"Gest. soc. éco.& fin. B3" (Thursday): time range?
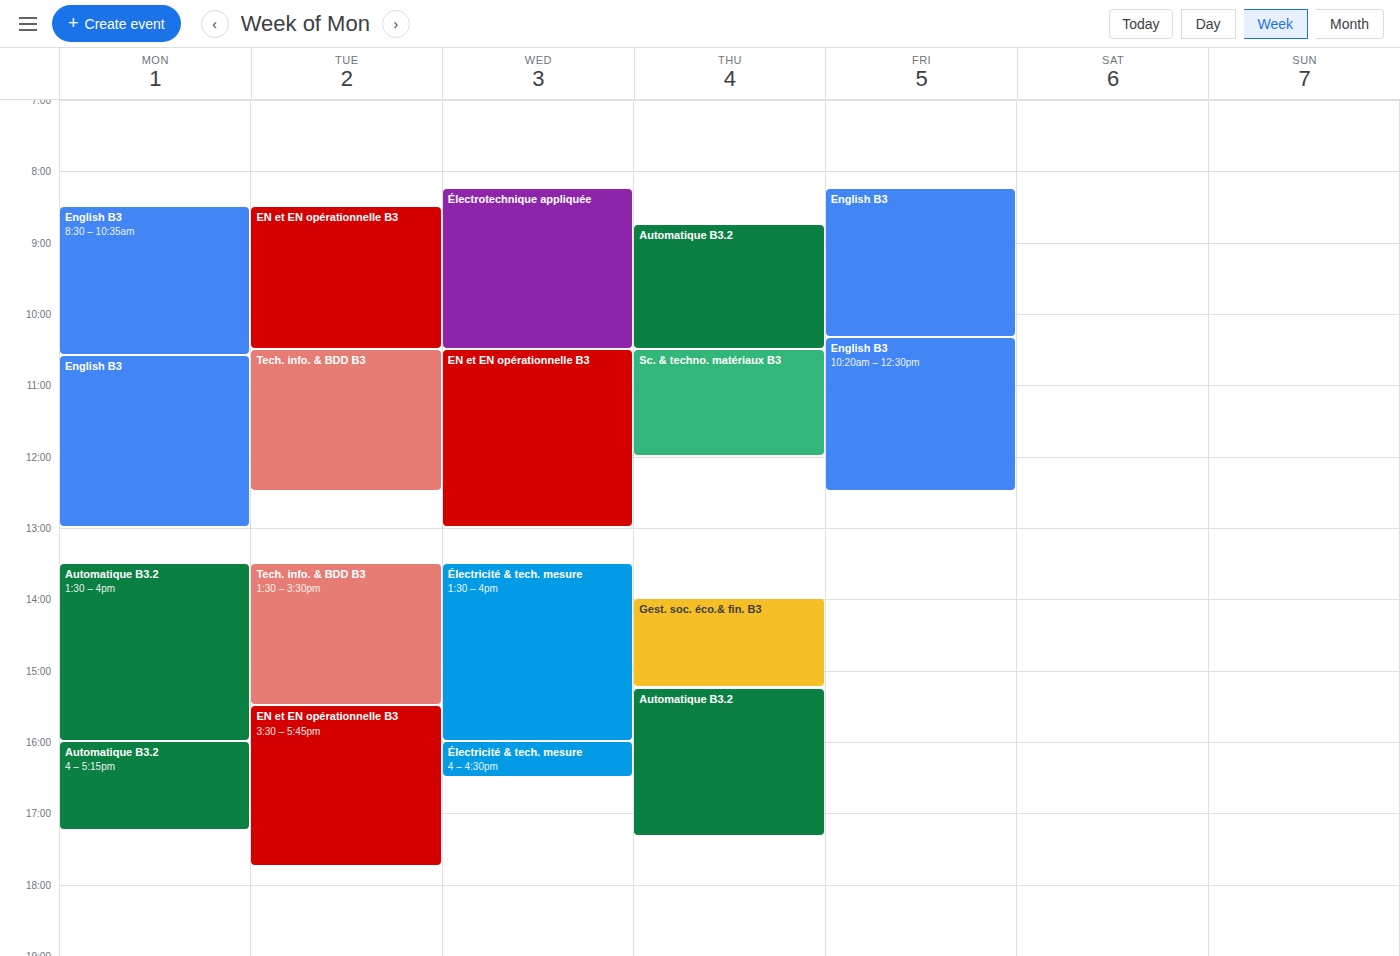
2:00 PM to 3:15 PM